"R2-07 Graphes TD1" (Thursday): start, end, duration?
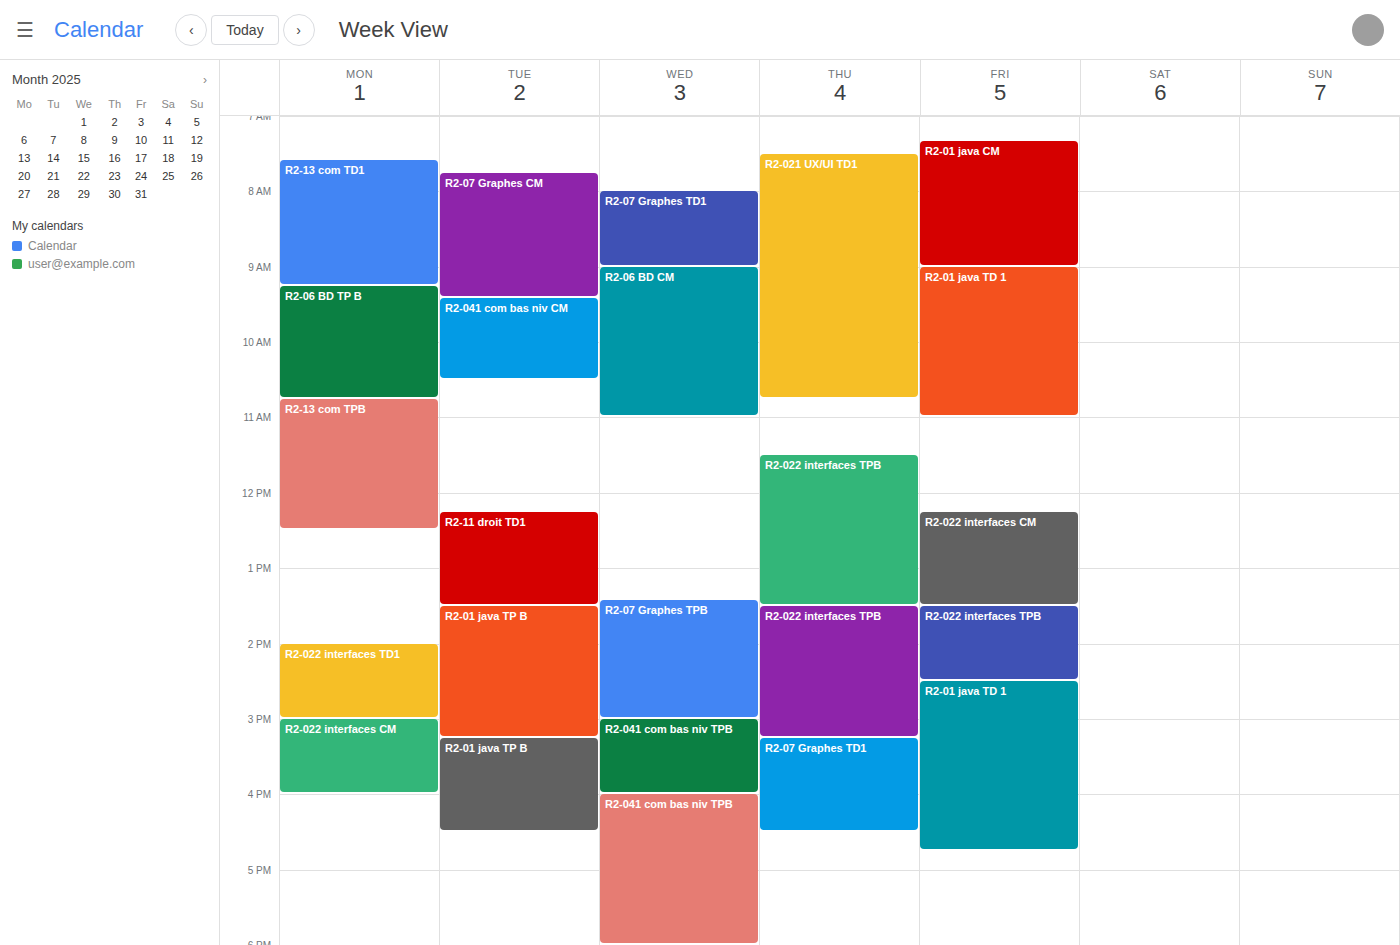
3:15 PM to 4:30 PM, 1 hour 15 minutes